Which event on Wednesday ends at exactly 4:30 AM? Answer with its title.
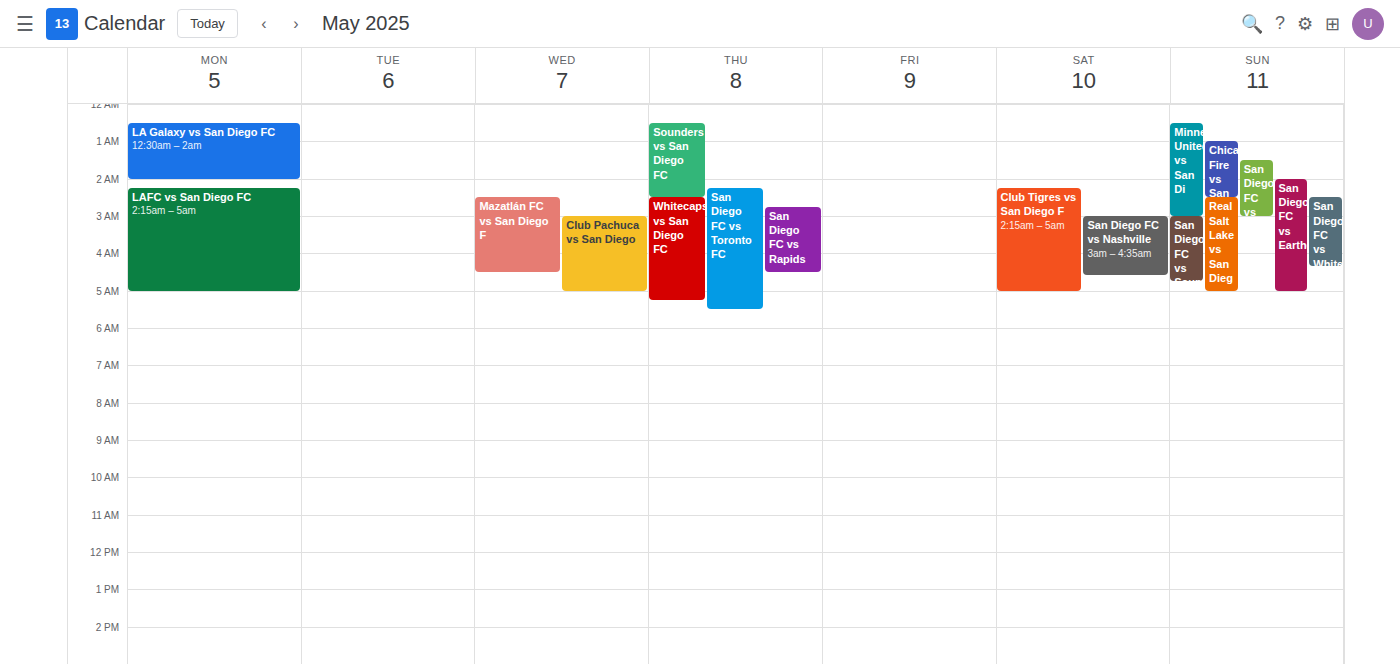
"Mazatlán FC vs San Diego F"